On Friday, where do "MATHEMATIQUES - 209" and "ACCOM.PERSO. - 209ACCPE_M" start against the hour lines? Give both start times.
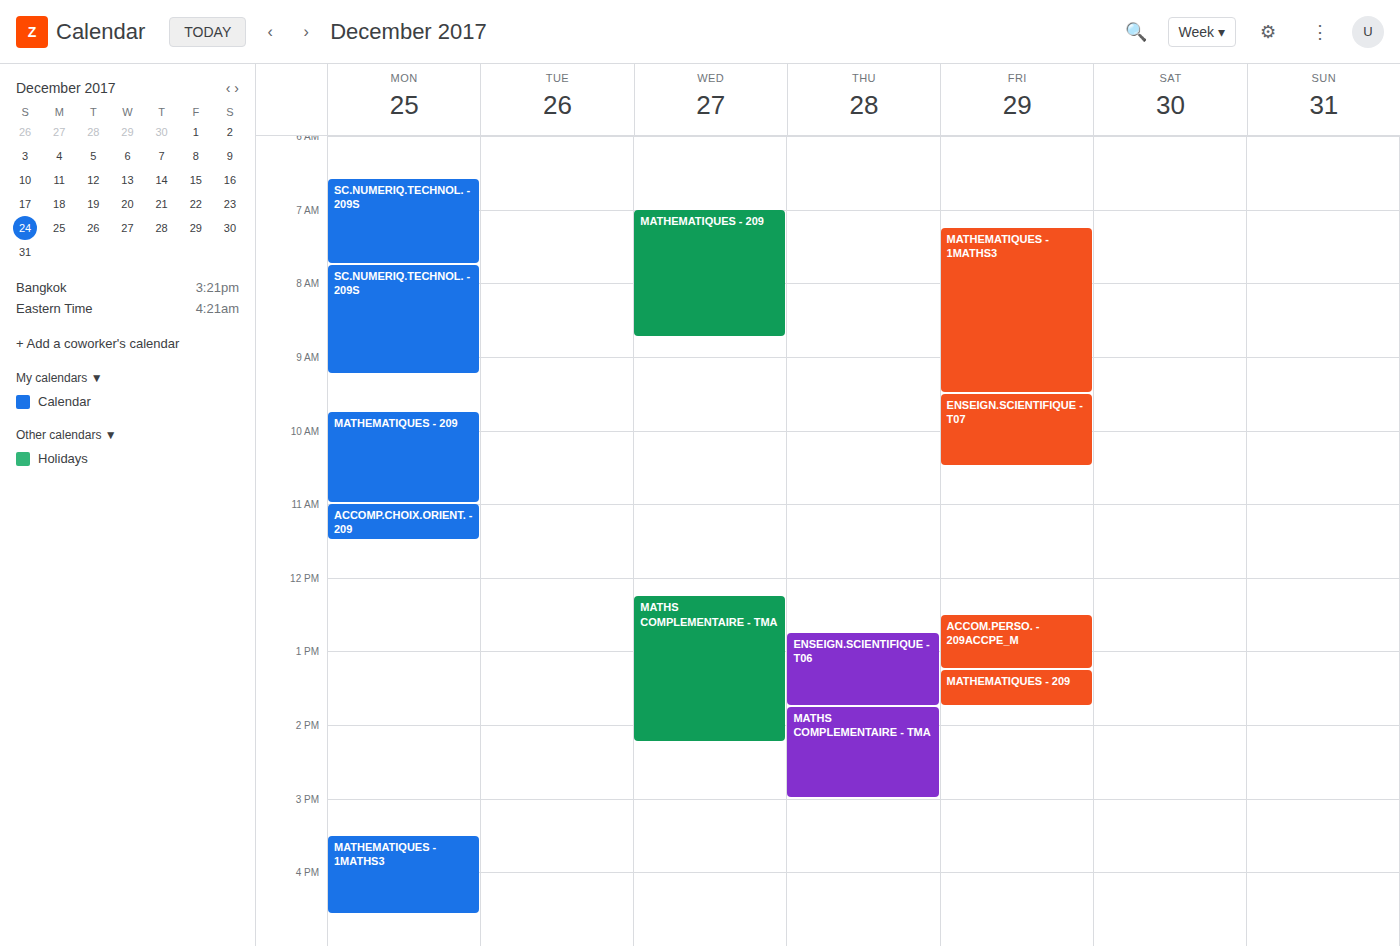
"MATHEMATIQUES - 209": 13:15, neither: a quarter of the way from the 13:00 line to the 14:00 line. "ACCOM.PERSO. - 209ACCPE_M": 12:30, halfway between the 12:00 and 13:00 lines.